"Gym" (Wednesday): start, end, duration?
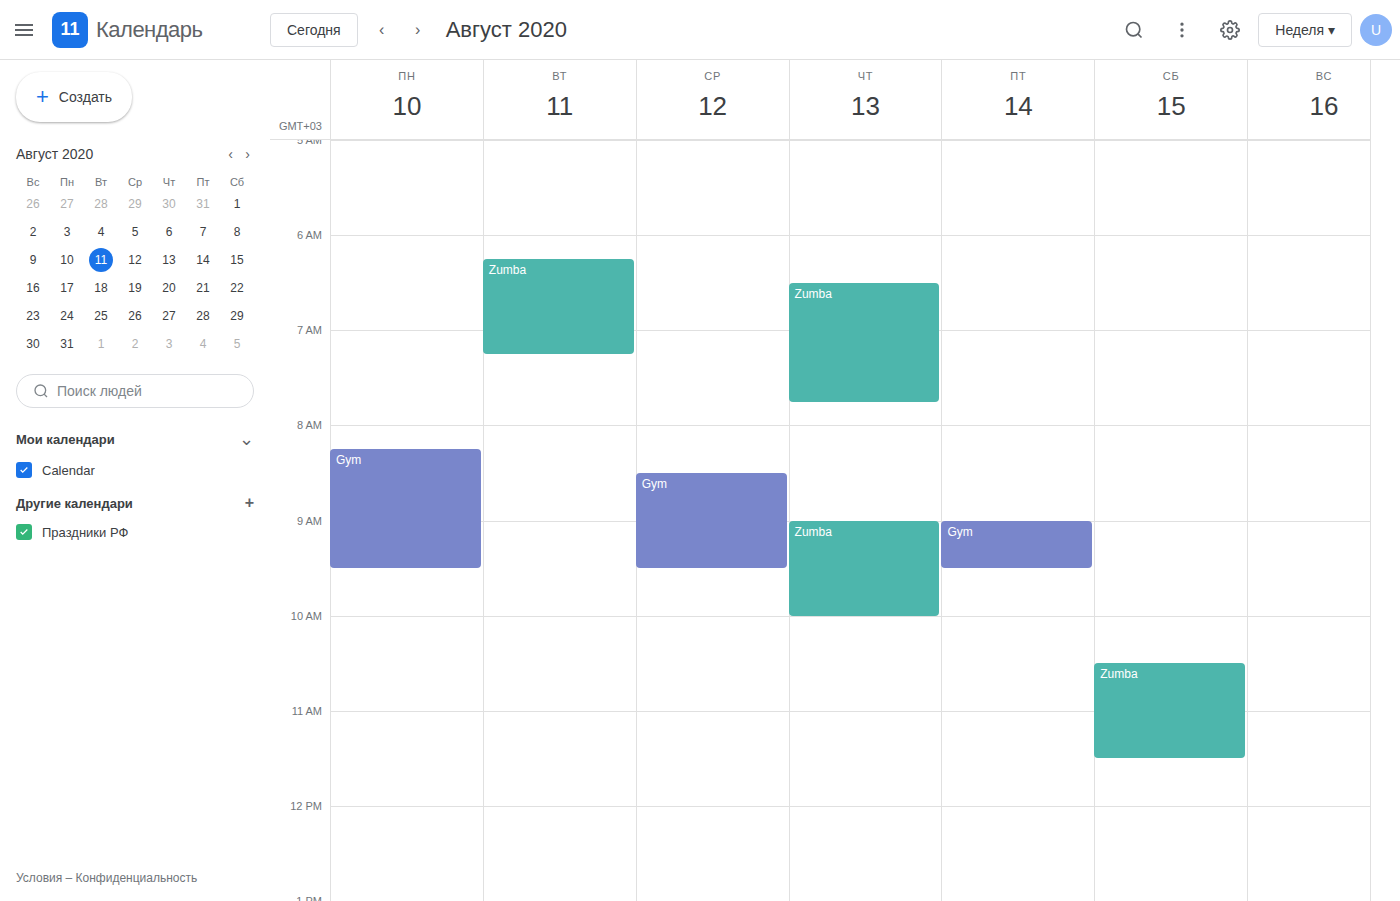
8:30 AM to 9:30 AM, 1 hour